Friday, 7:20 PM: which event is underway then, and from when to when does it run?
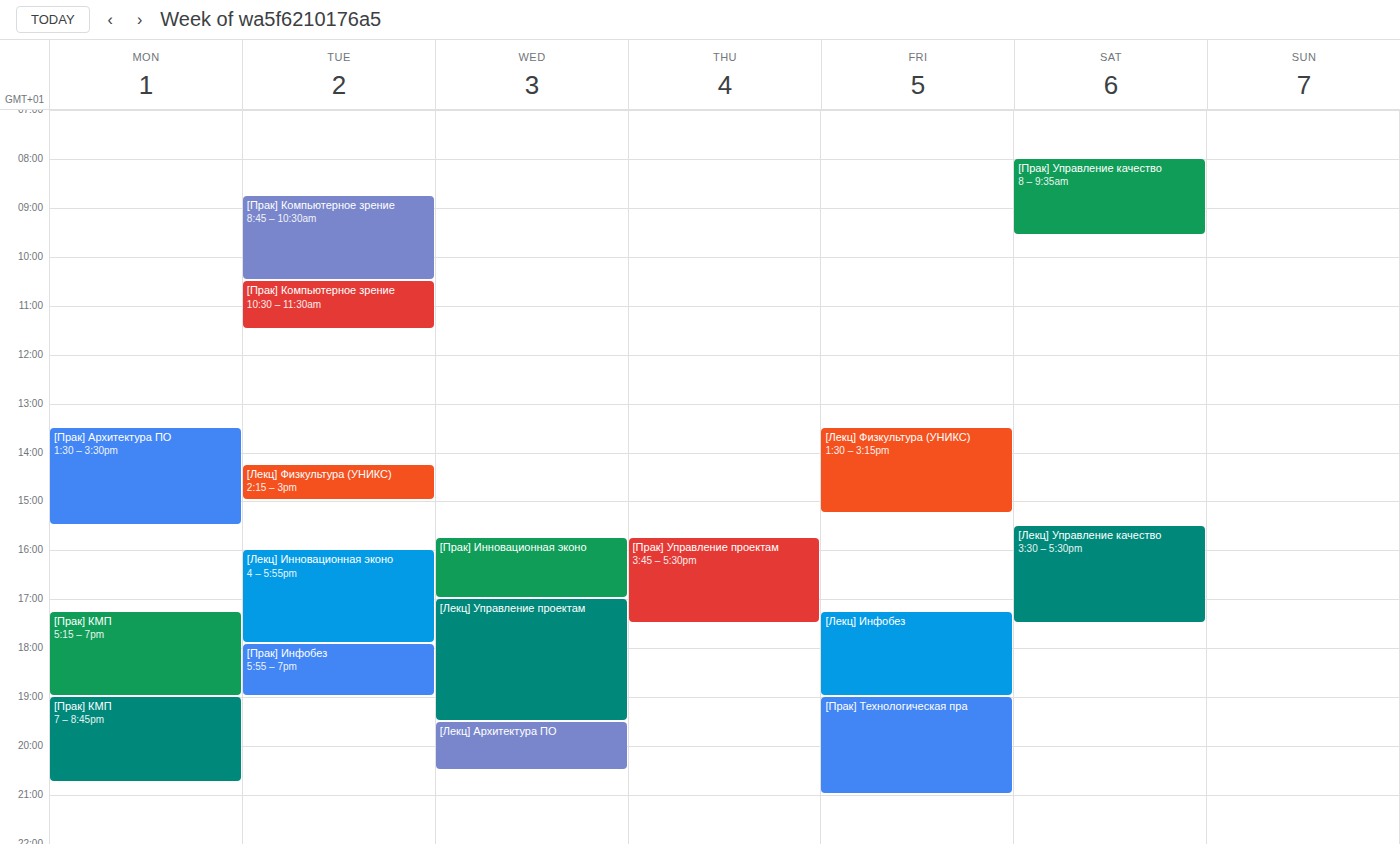
"[Прак] Технологическая пра", 7:00 PM to 9:00 PM